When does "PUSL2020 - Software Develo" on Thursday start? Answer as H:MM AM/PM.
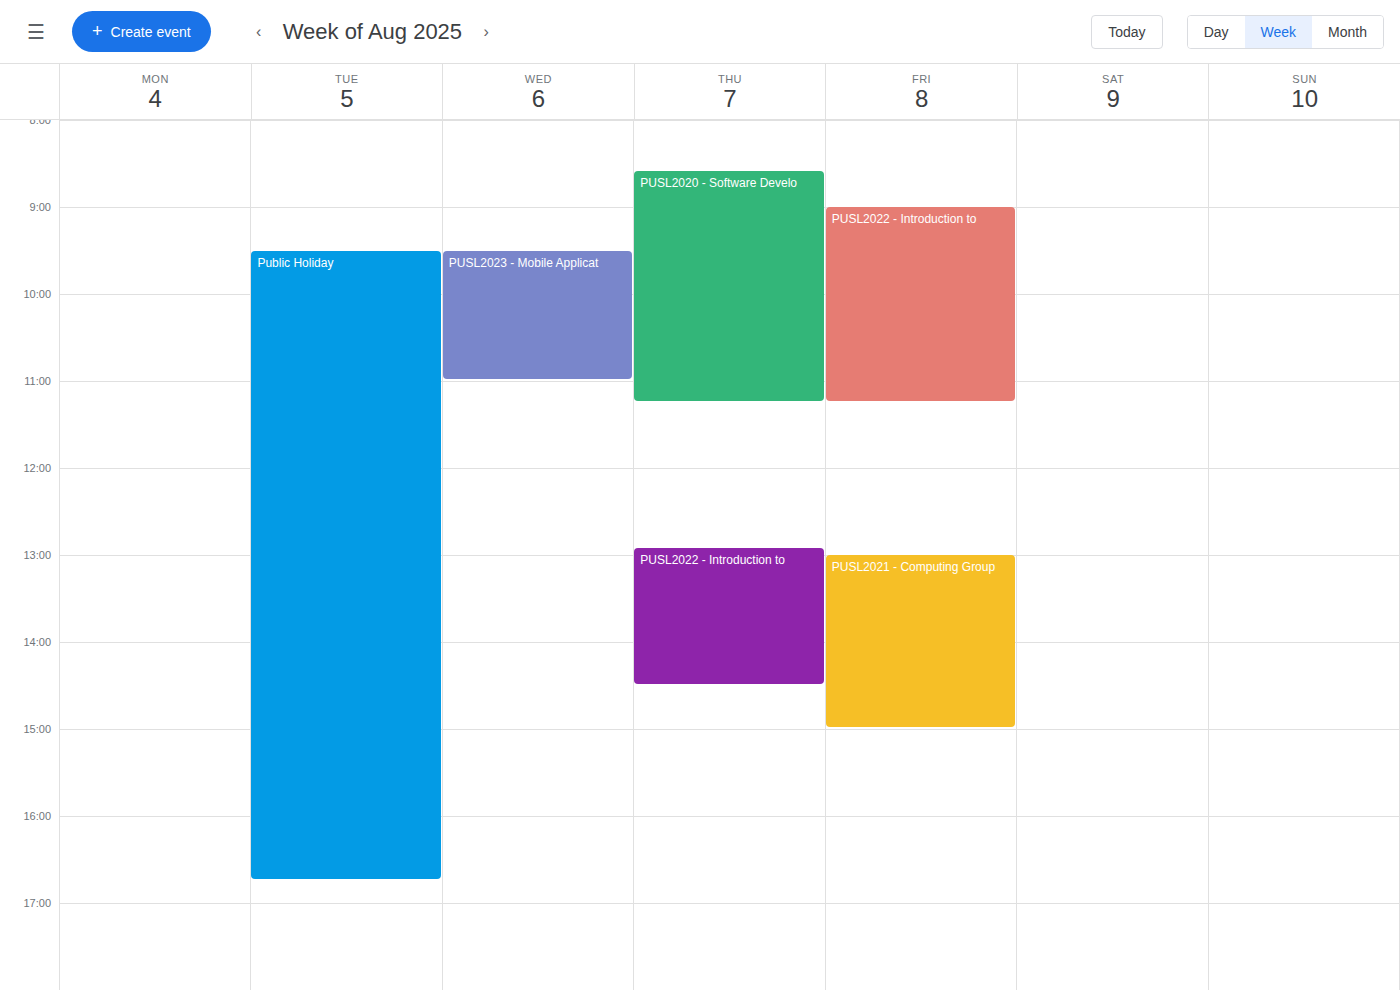
8:35 AM